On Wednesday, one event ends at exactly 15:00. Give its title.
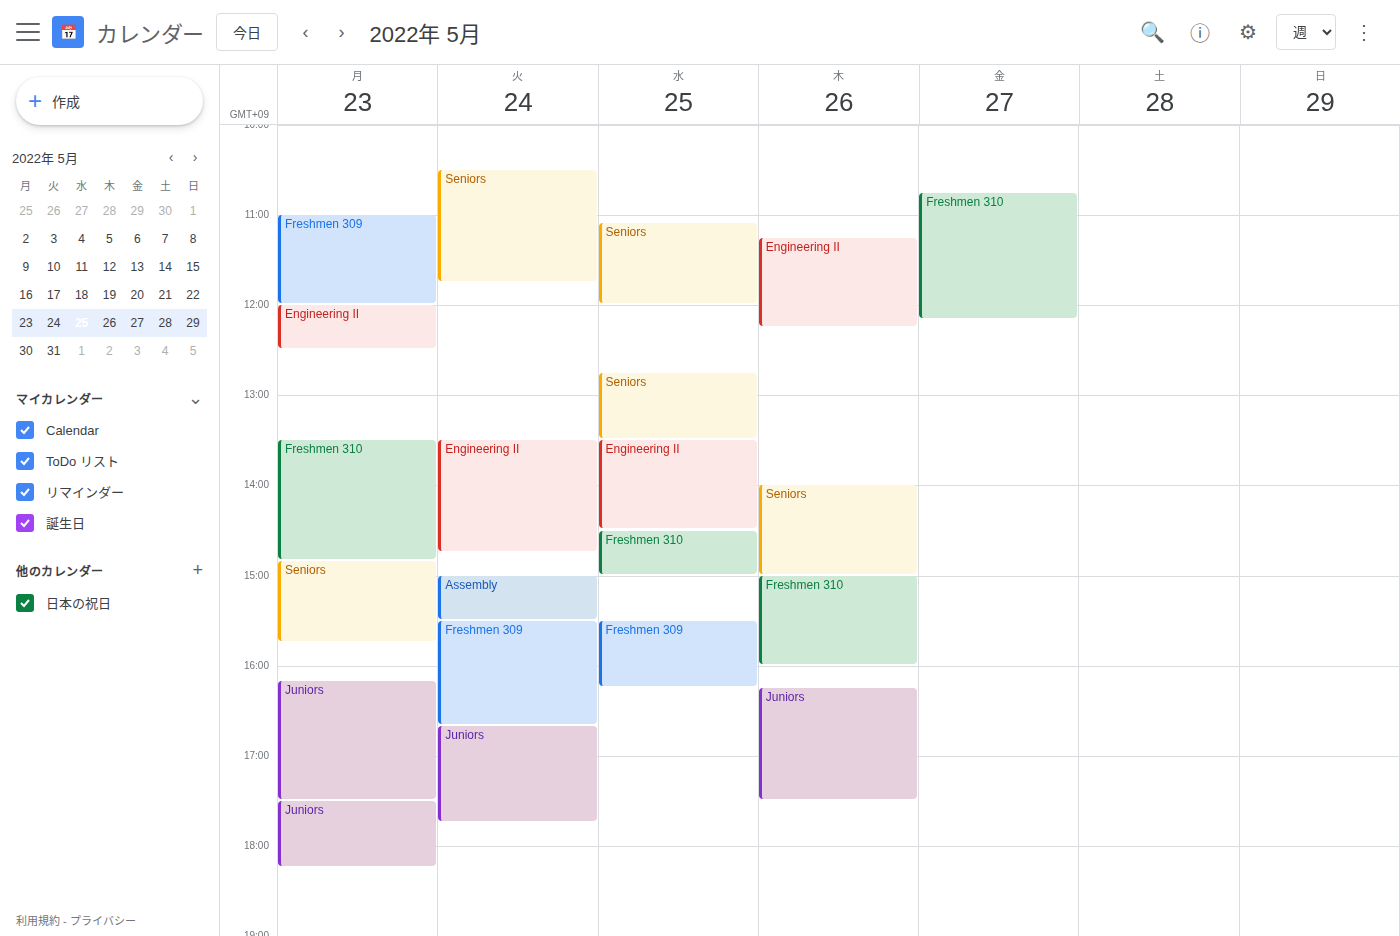
"Freshmen 310"